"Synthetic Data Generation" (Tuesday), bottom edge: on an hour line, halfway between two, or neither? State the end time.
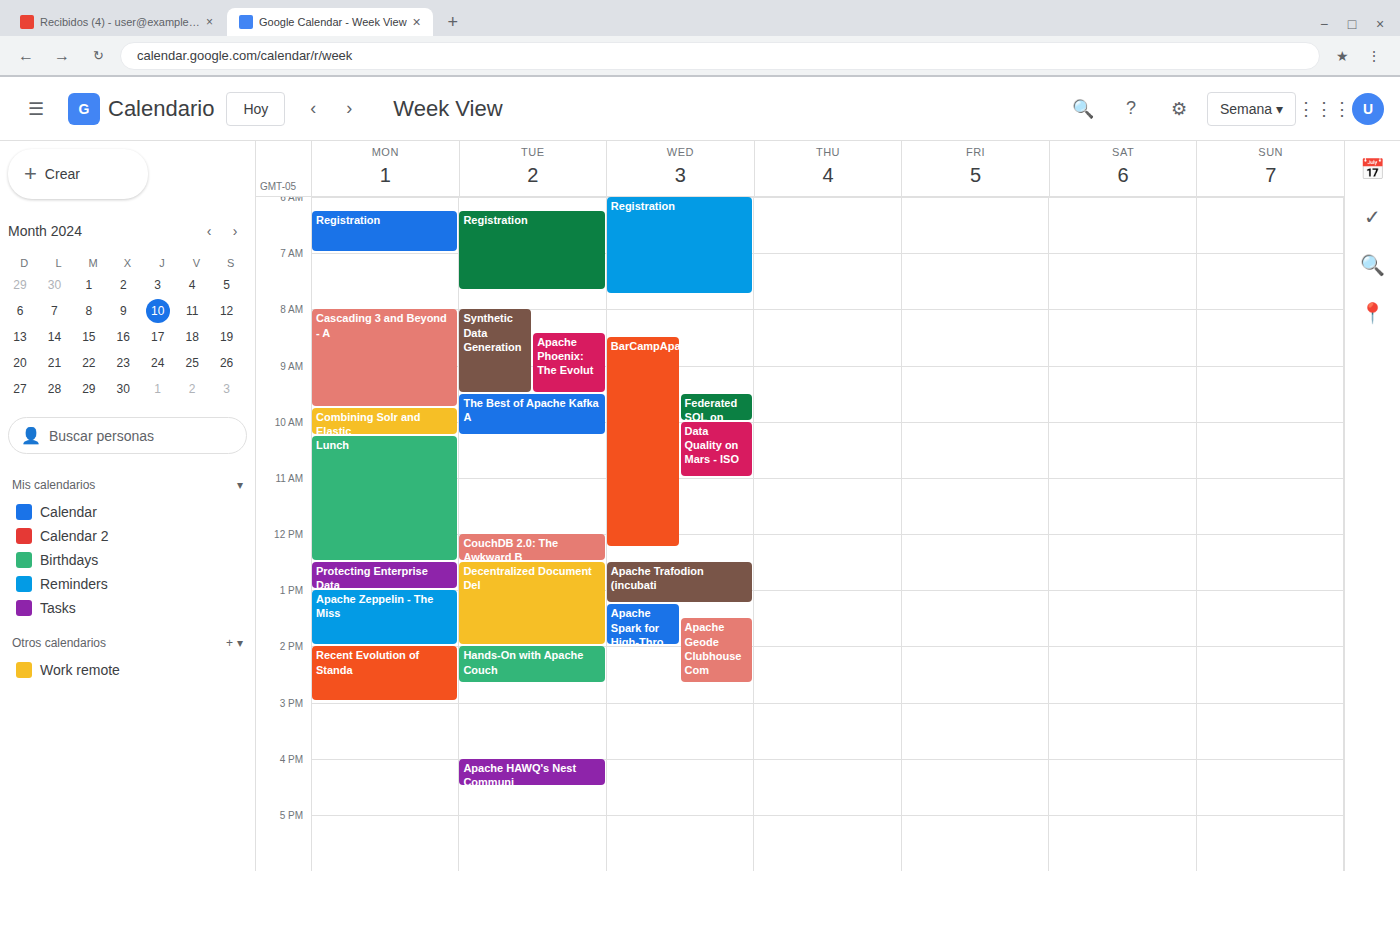
9:30 AM -- halfway between the 9 AM and 10 AM lines.